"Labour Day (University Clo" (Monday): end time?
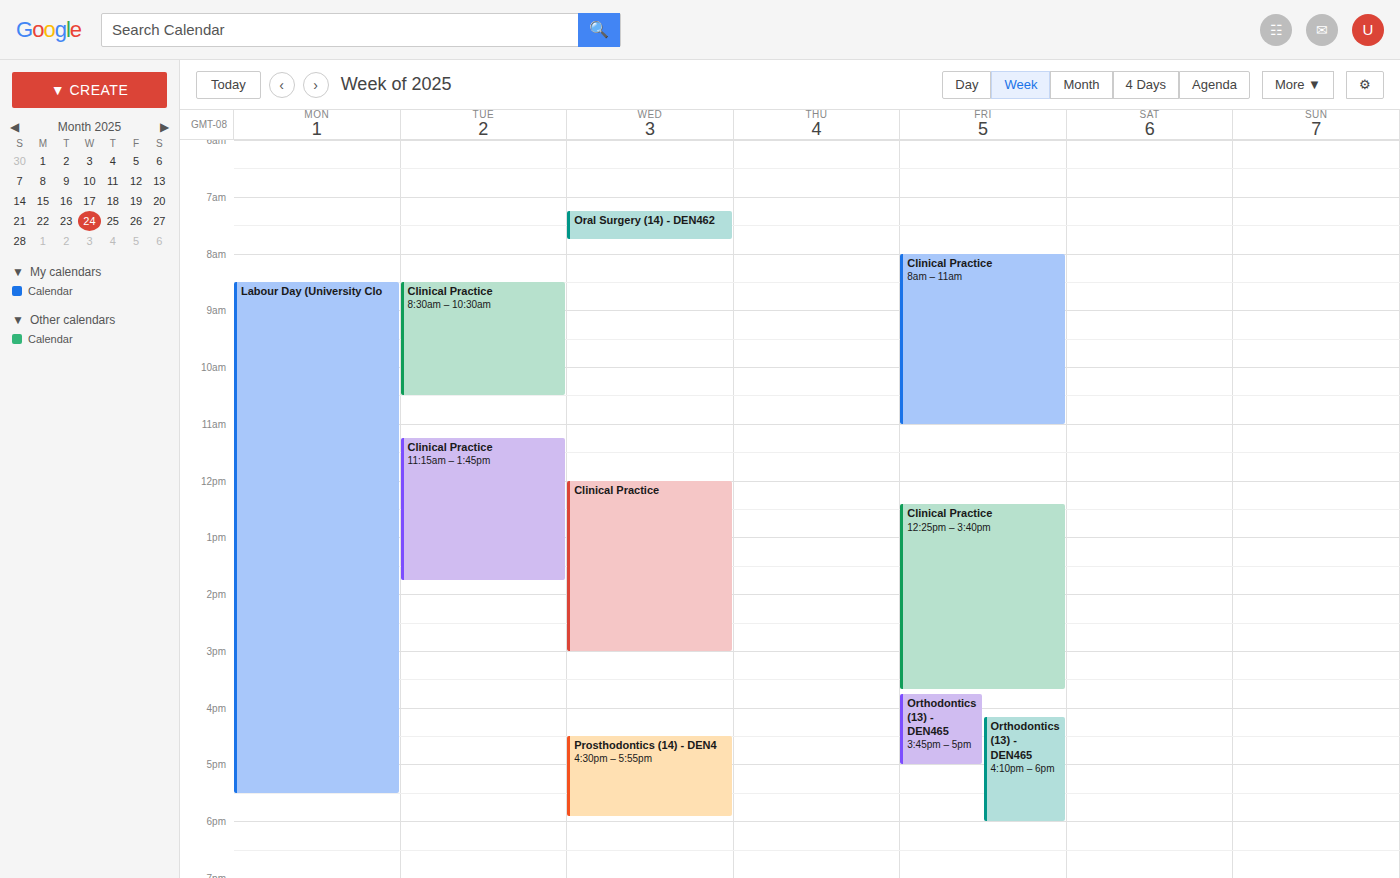
5:30 PM